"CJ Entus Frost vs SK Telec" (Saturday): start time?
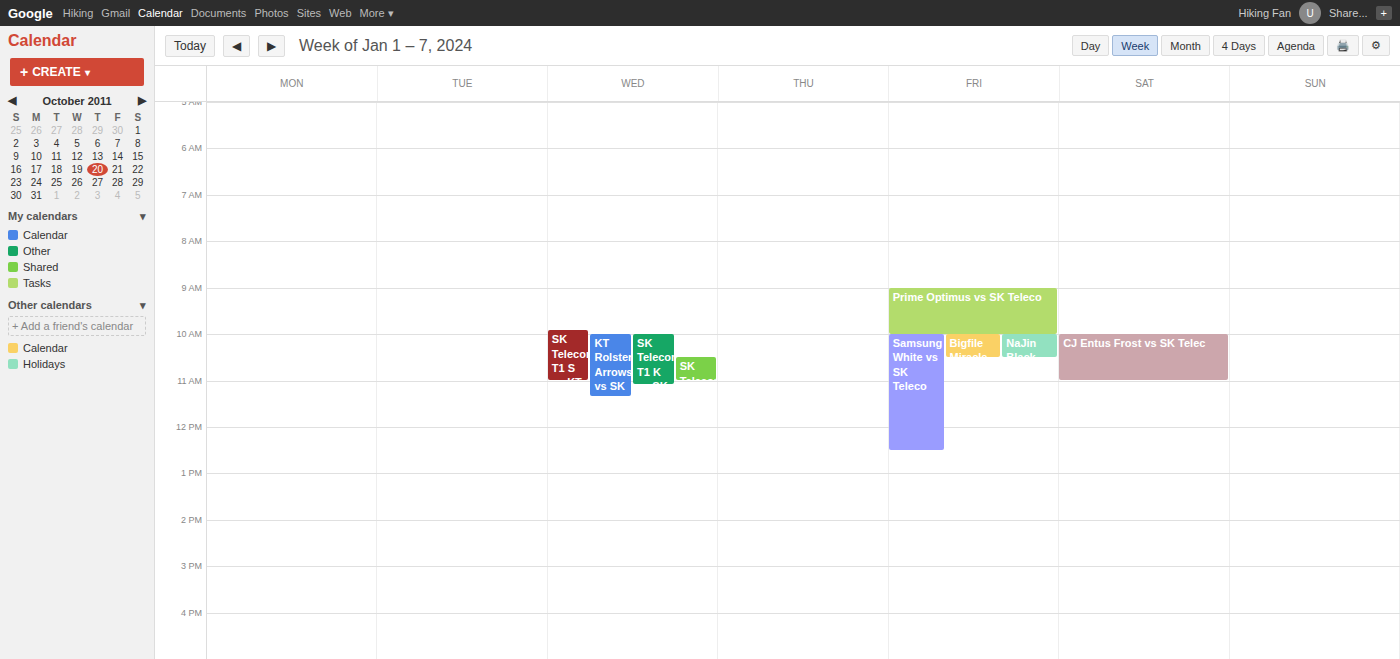
10:00